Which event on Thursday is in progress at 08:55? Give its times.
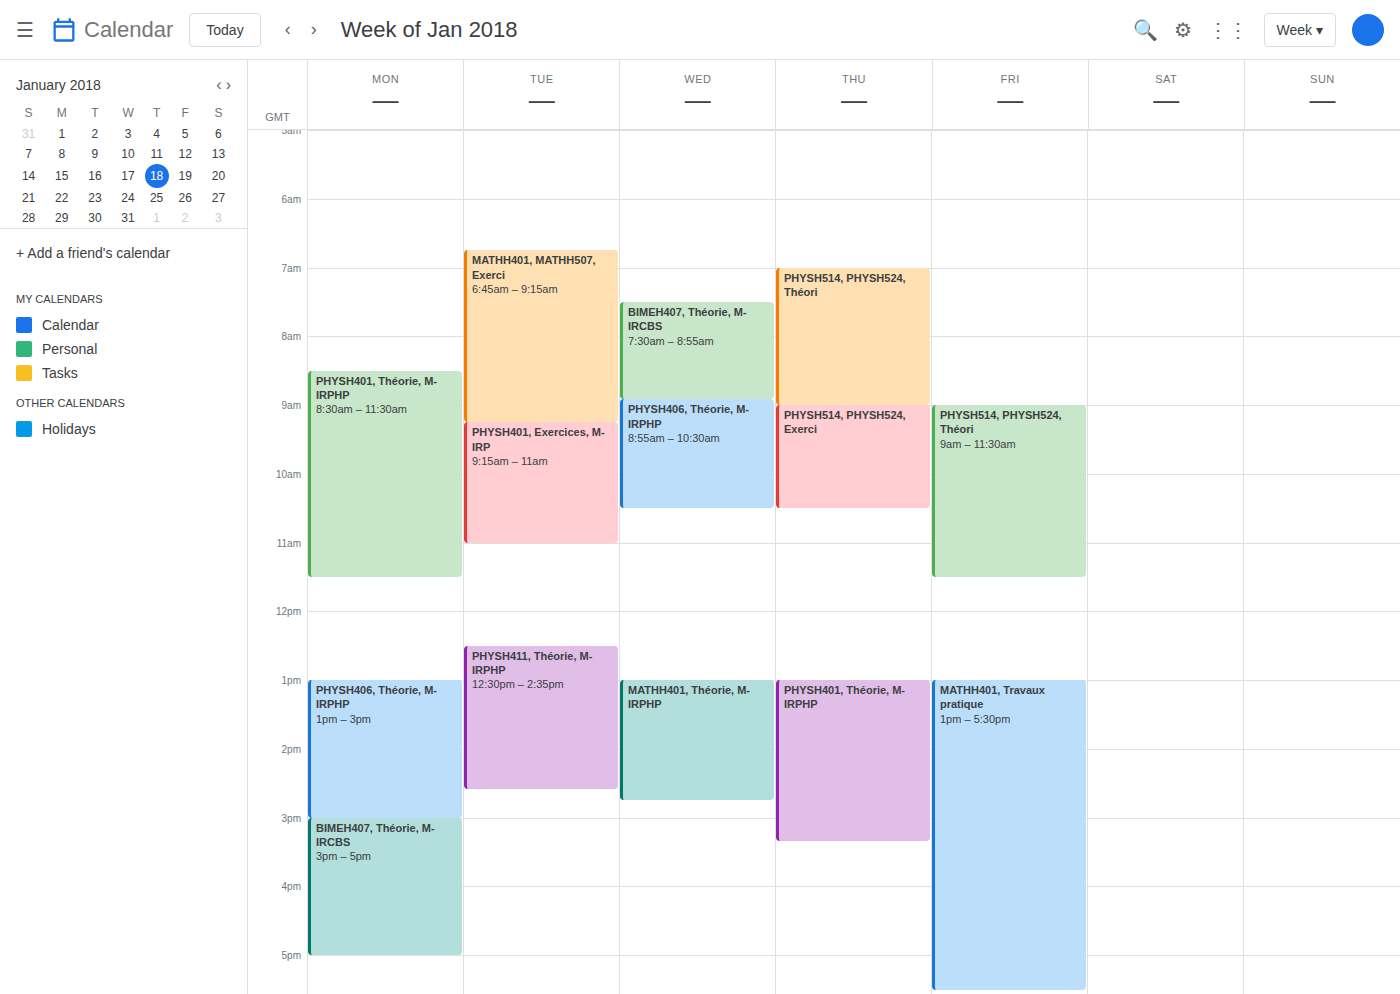
"PHYSH514, PHYSH524, Théori", 07:00 to 09:00